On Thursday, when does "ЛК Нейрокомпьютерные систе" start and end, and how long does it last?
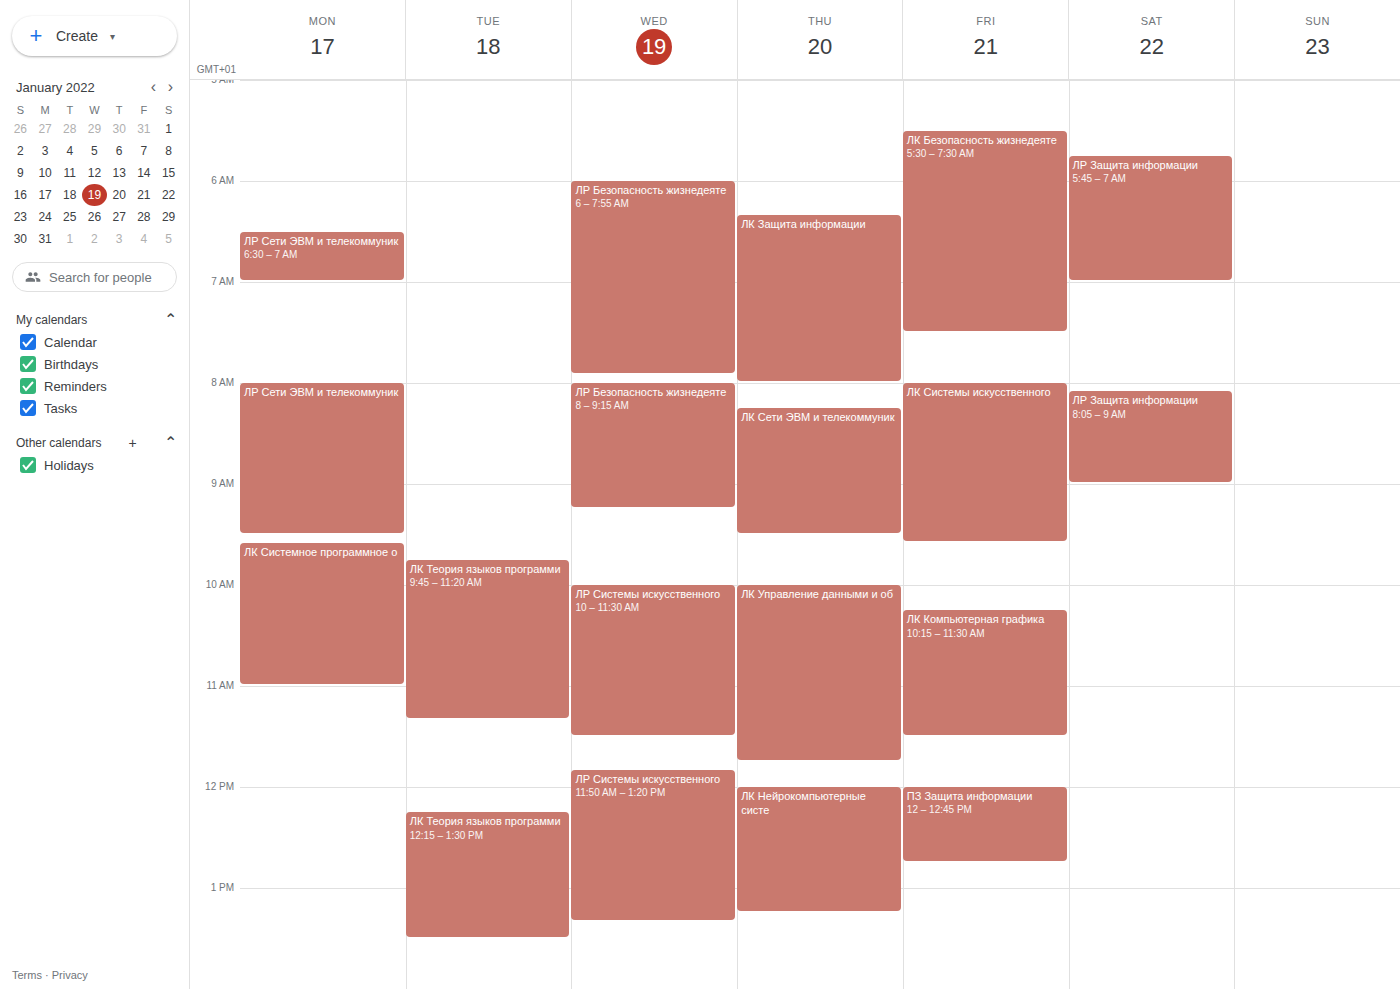
12:00 PM to 1:15 PM, 1 hour 15 minutes